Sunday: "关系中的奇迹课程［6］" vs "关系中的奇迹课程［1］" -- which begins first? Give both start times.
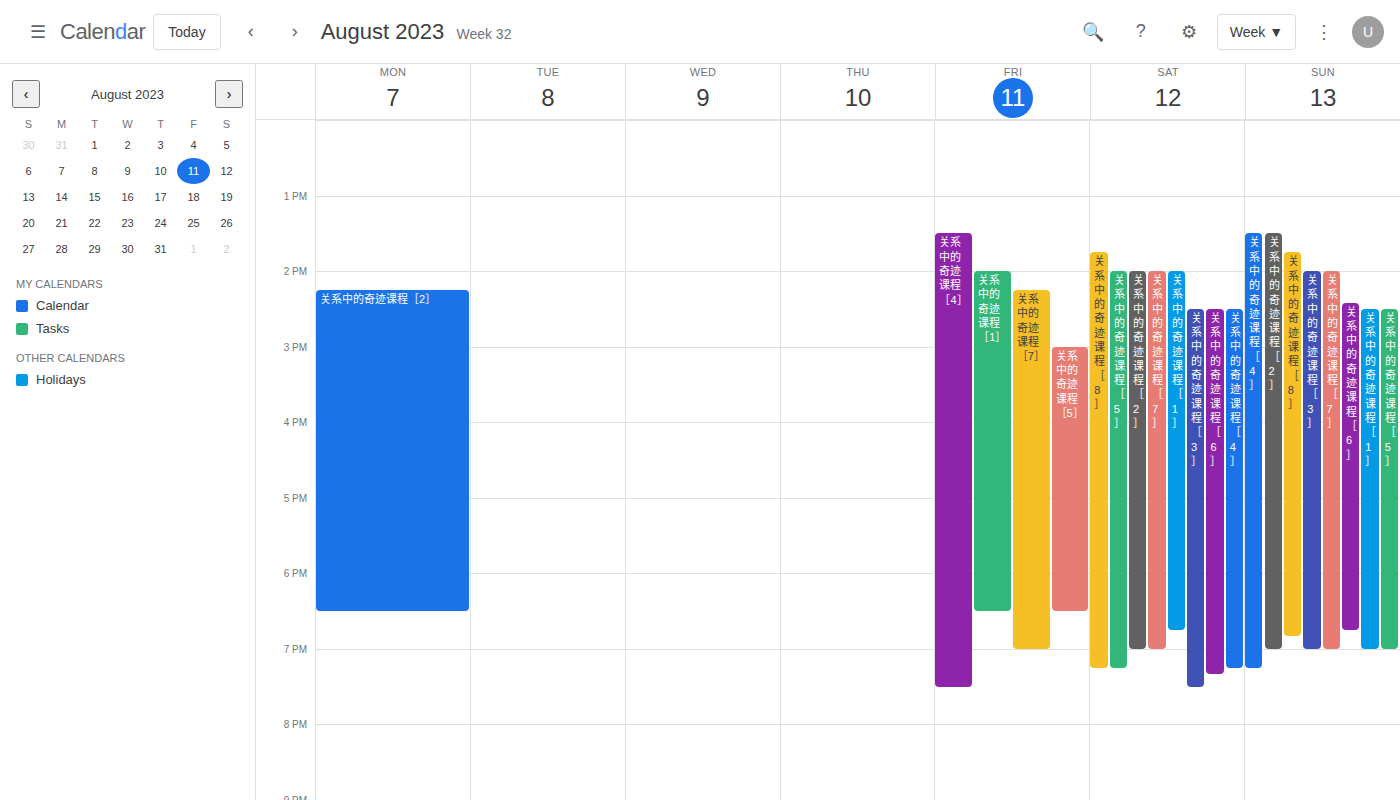
"关系中的奇迹课程［6］" 2:25 PM; "关系中的奇迹课程［1］" 2:30 PM.